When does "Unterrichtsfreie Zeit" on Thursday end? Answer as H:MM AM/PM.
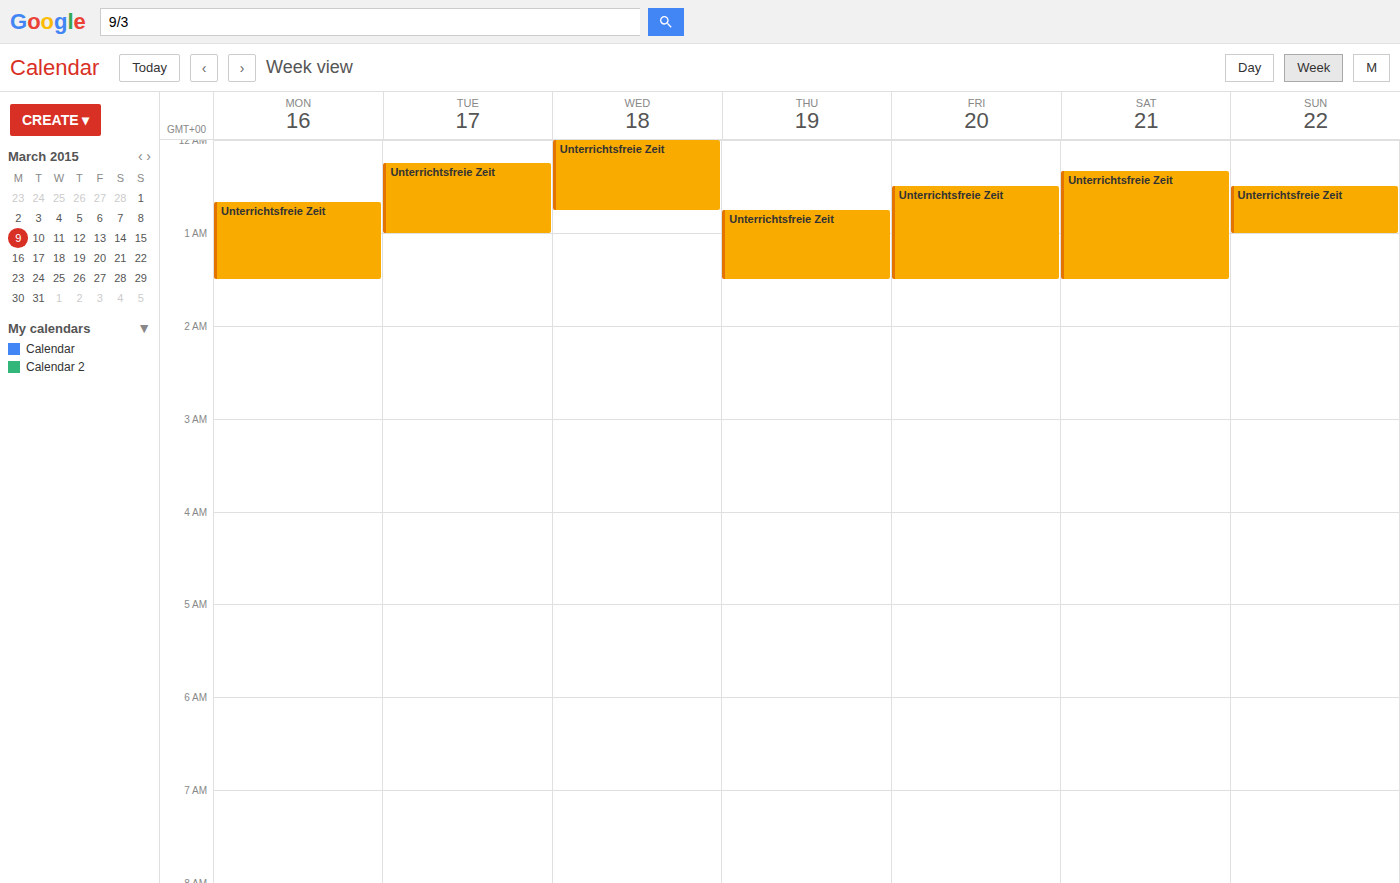
1:30 AM